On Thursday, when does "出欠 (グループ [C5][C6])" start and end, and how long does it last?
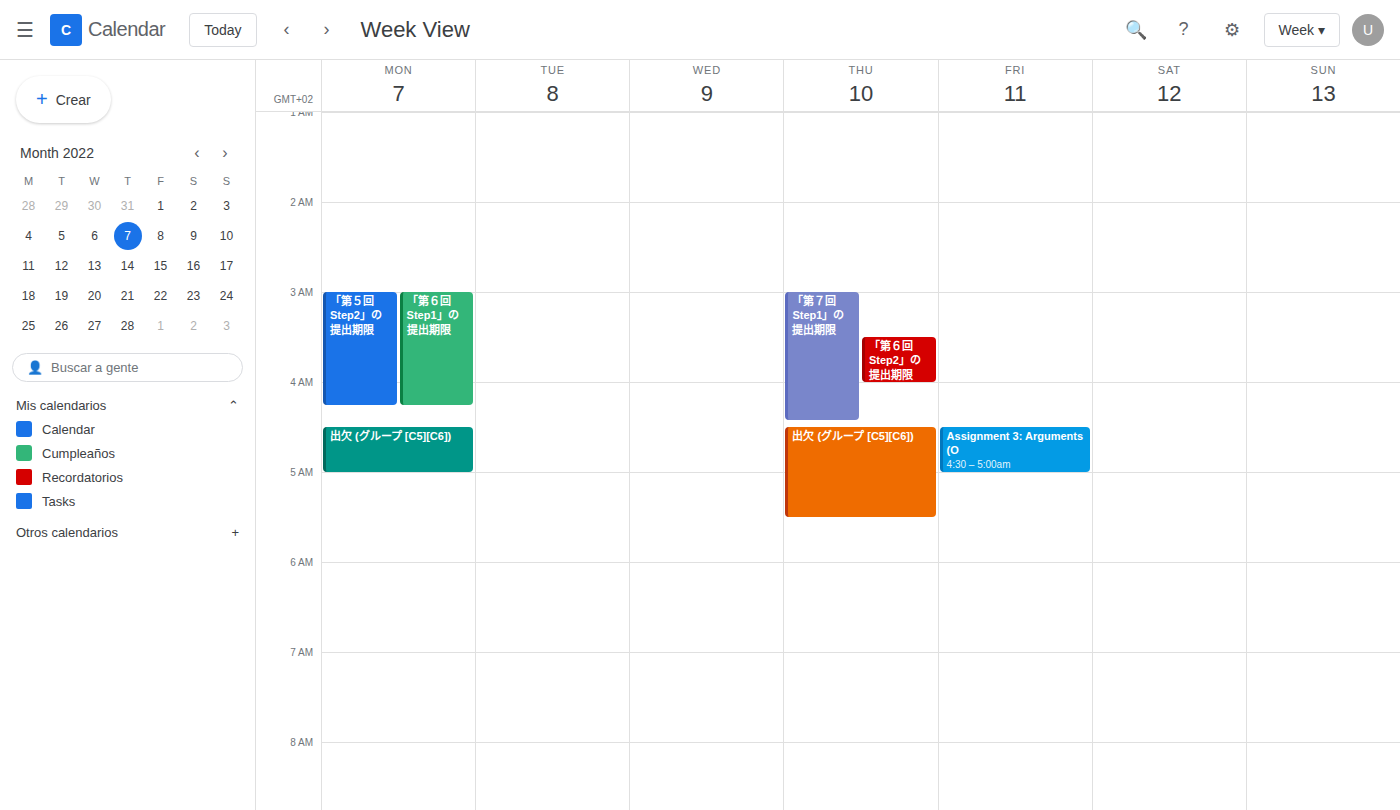
4:30 AM to 5:30 AM, 1 hour